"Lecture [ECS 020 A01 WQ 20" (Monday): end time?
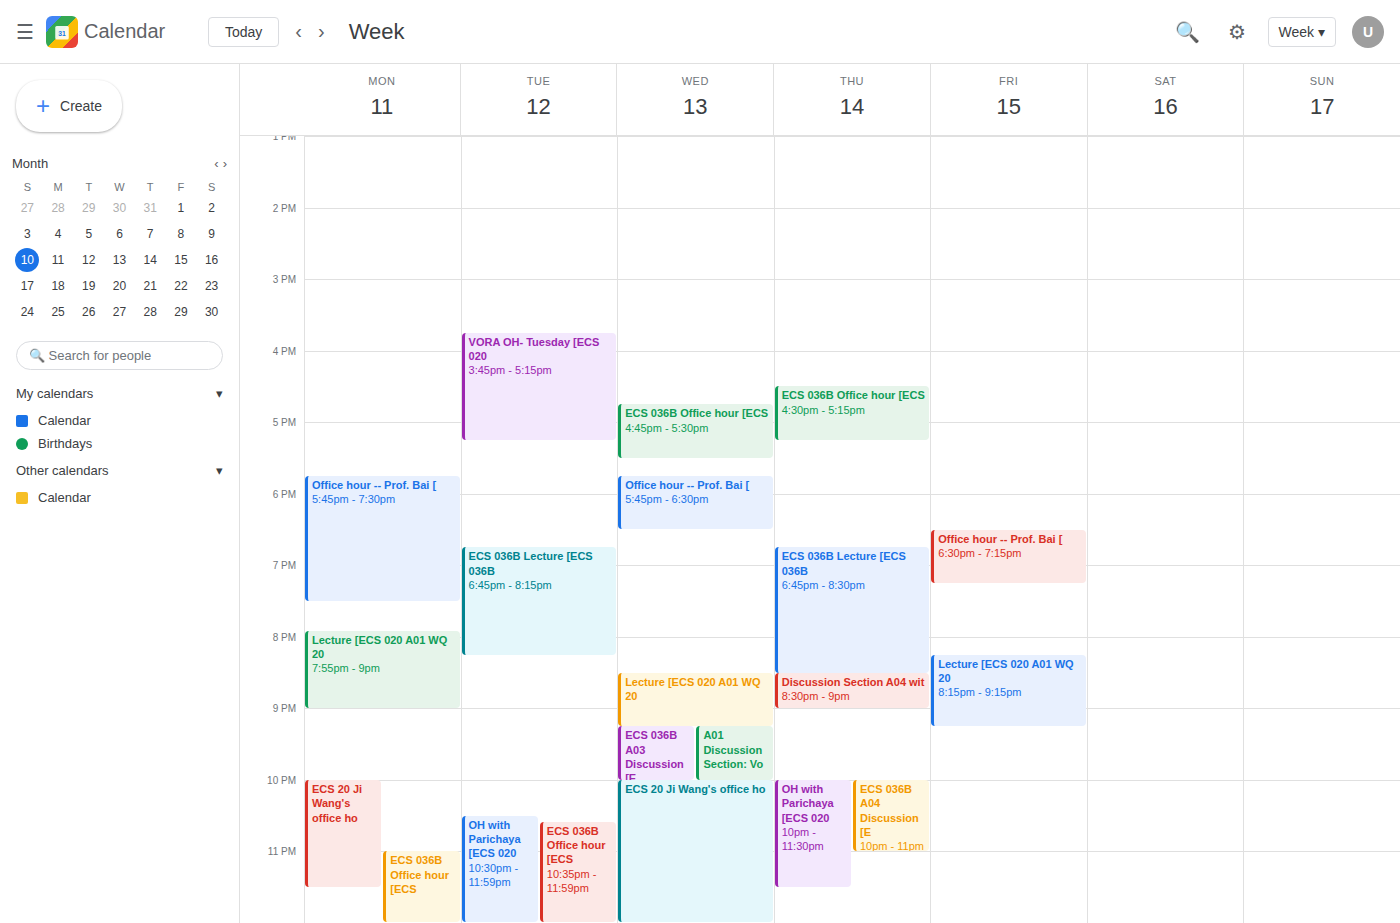
9:00 PM